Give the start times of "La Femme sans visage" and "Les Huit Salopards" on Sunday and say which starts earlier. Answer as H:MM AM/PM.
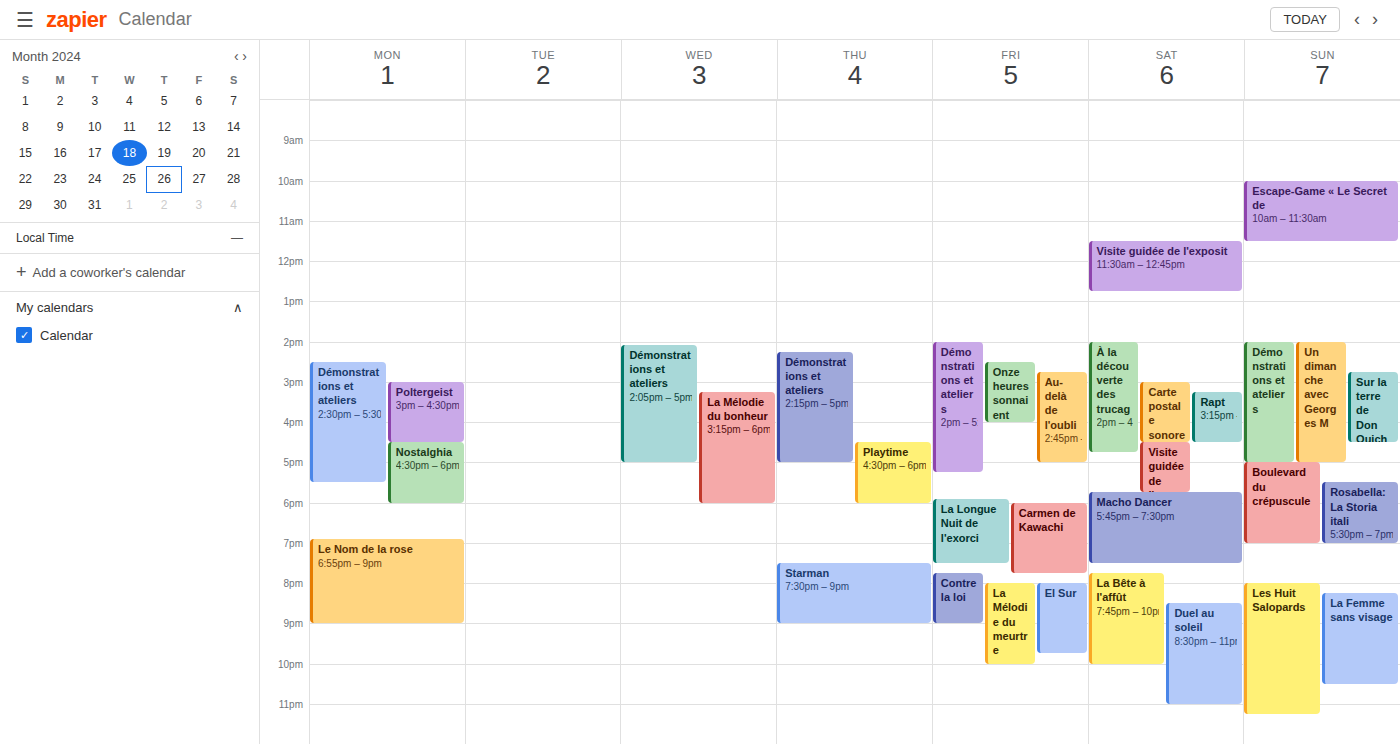
"Les Huit Salopards" 8:00 PM; "La Femme sans visage" 8:15 PM.